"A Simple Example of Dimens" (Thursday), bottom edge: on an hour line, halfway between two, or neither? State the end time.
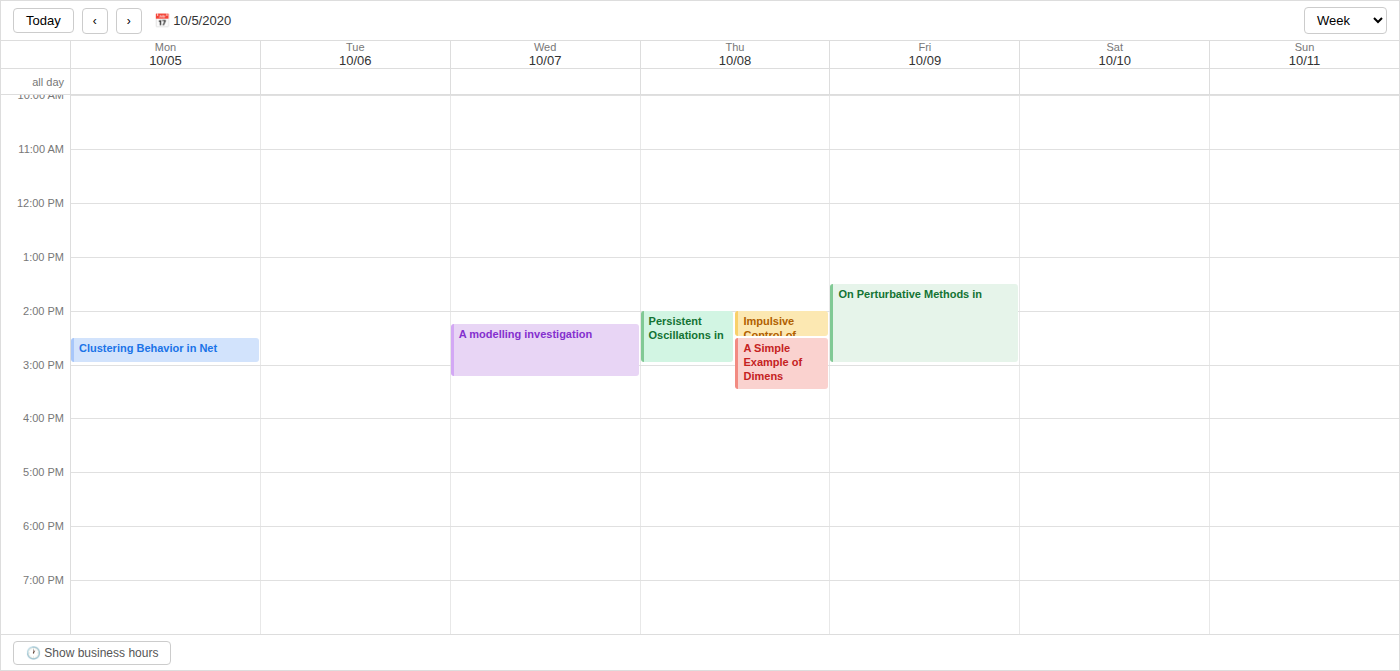
3:30 PM -- halfway between the 3 PM and 4 PM lines.